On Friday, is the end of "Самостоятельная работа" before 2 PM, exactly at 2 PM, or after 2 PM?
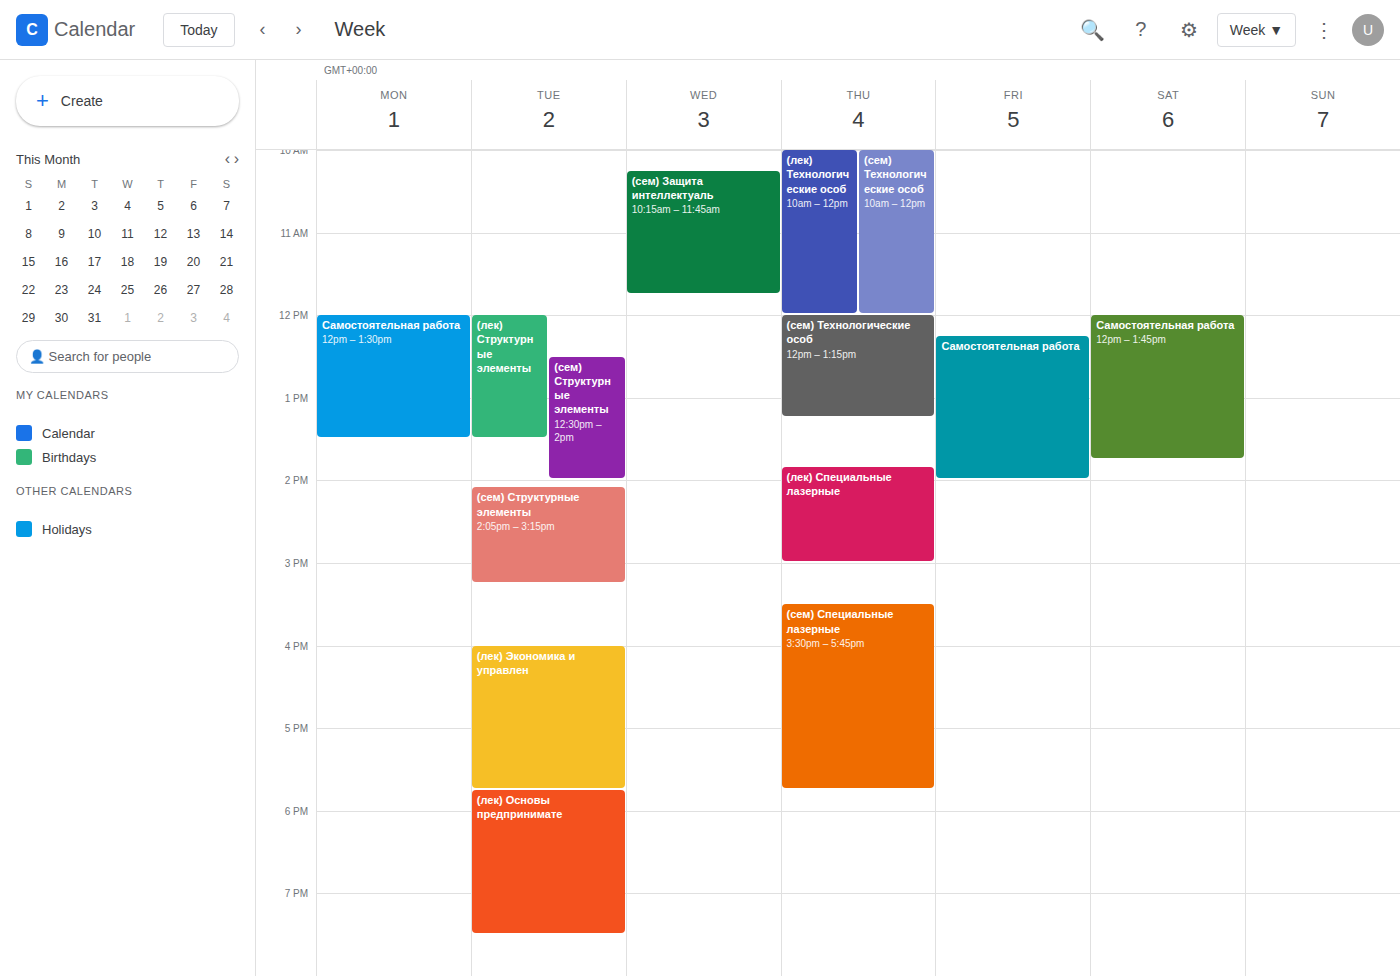
2:00 PM -- exactly at 2 PM, on the 2 PM line.